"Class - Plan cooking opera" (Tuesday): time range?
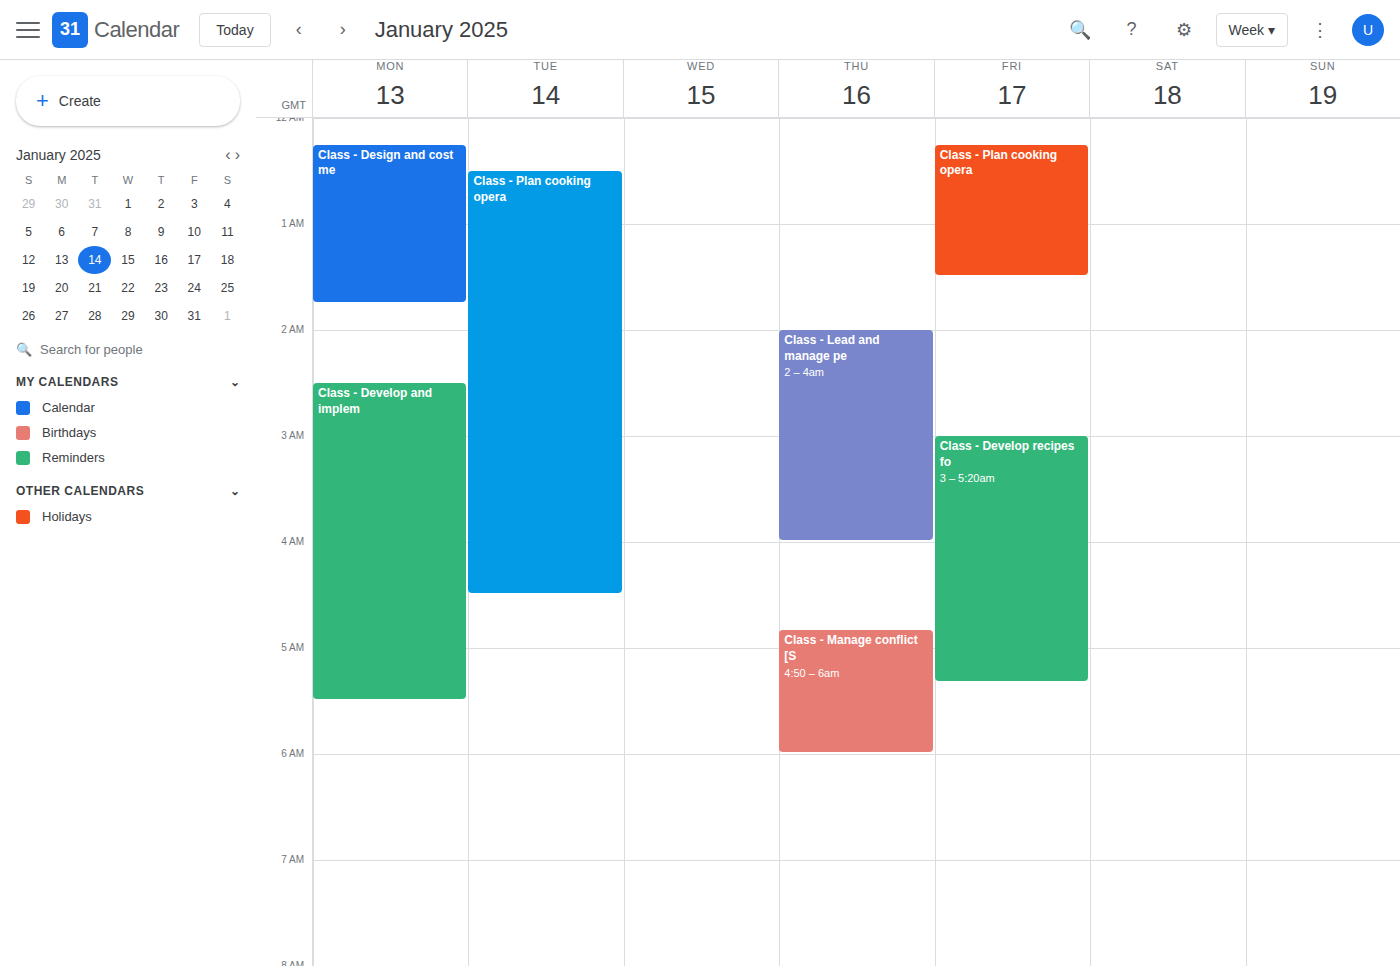
00:30 to 04:30